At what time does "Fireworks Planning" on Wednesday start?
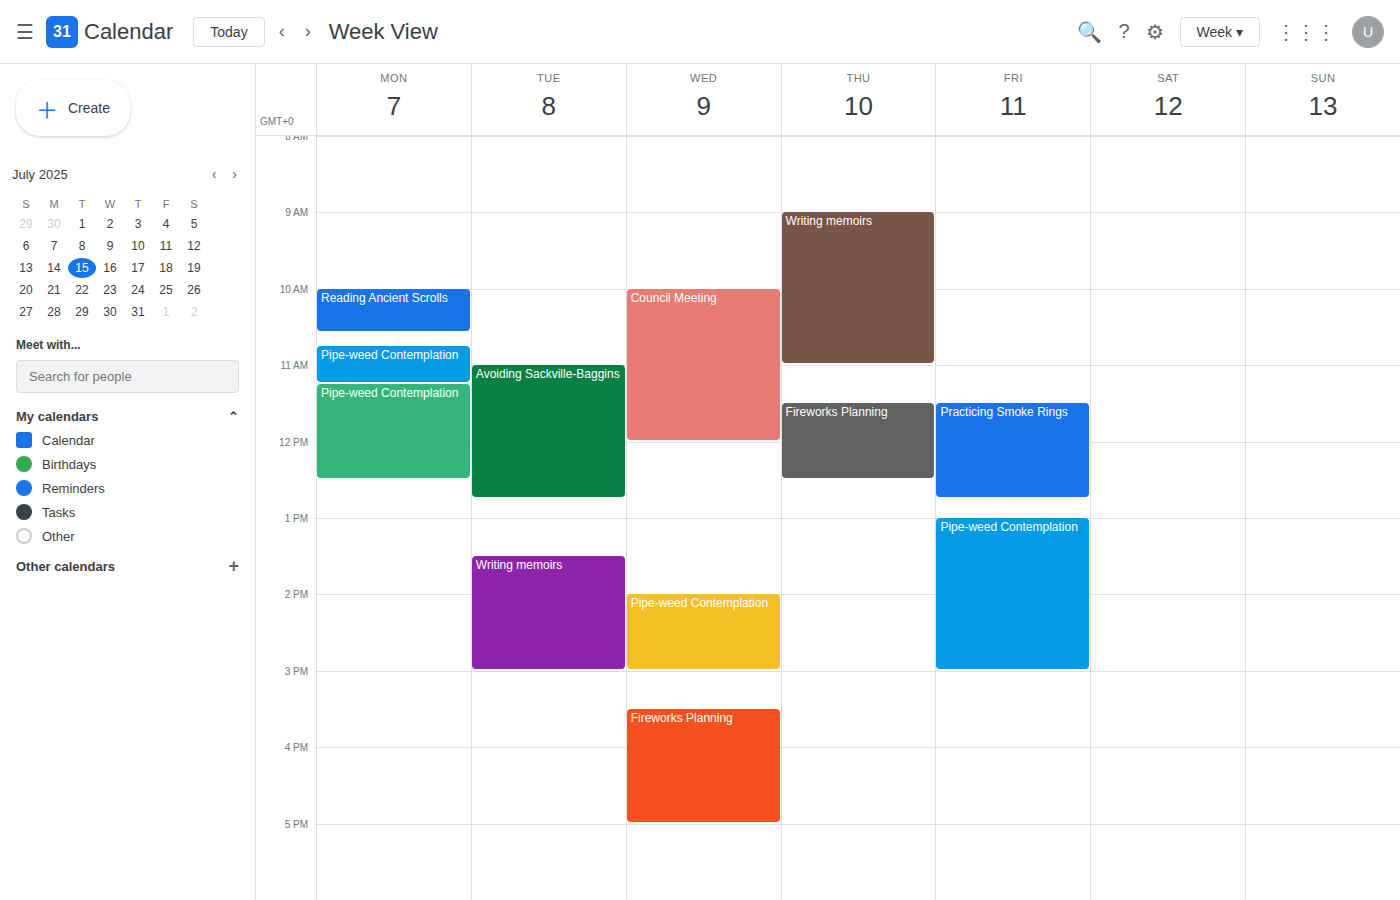
3:30 PM